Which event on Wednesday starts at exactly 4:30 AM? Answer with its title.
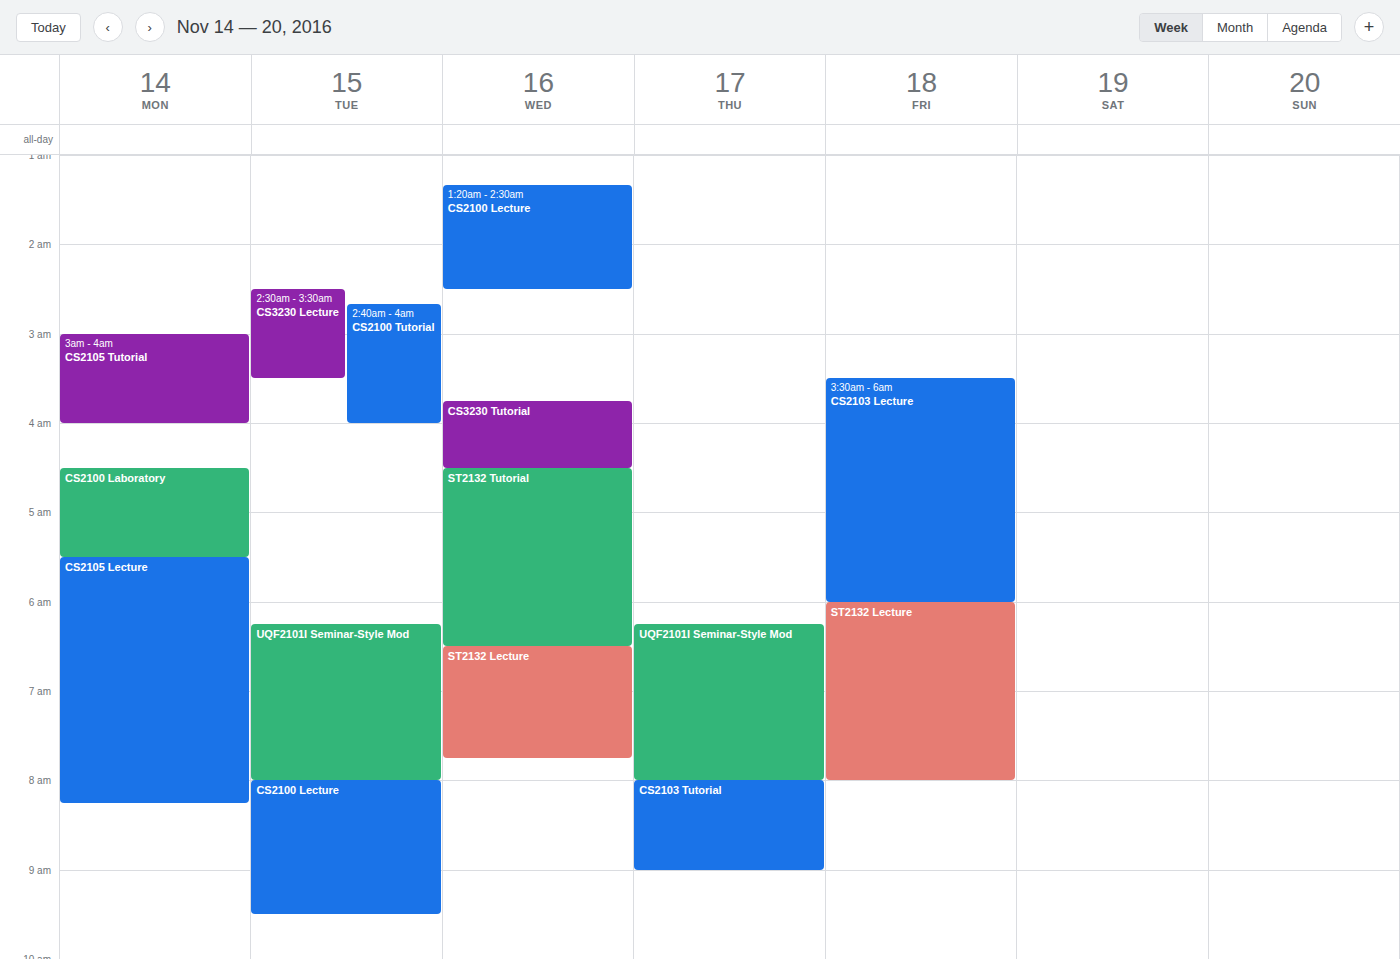
"ST2132 Tutorial"